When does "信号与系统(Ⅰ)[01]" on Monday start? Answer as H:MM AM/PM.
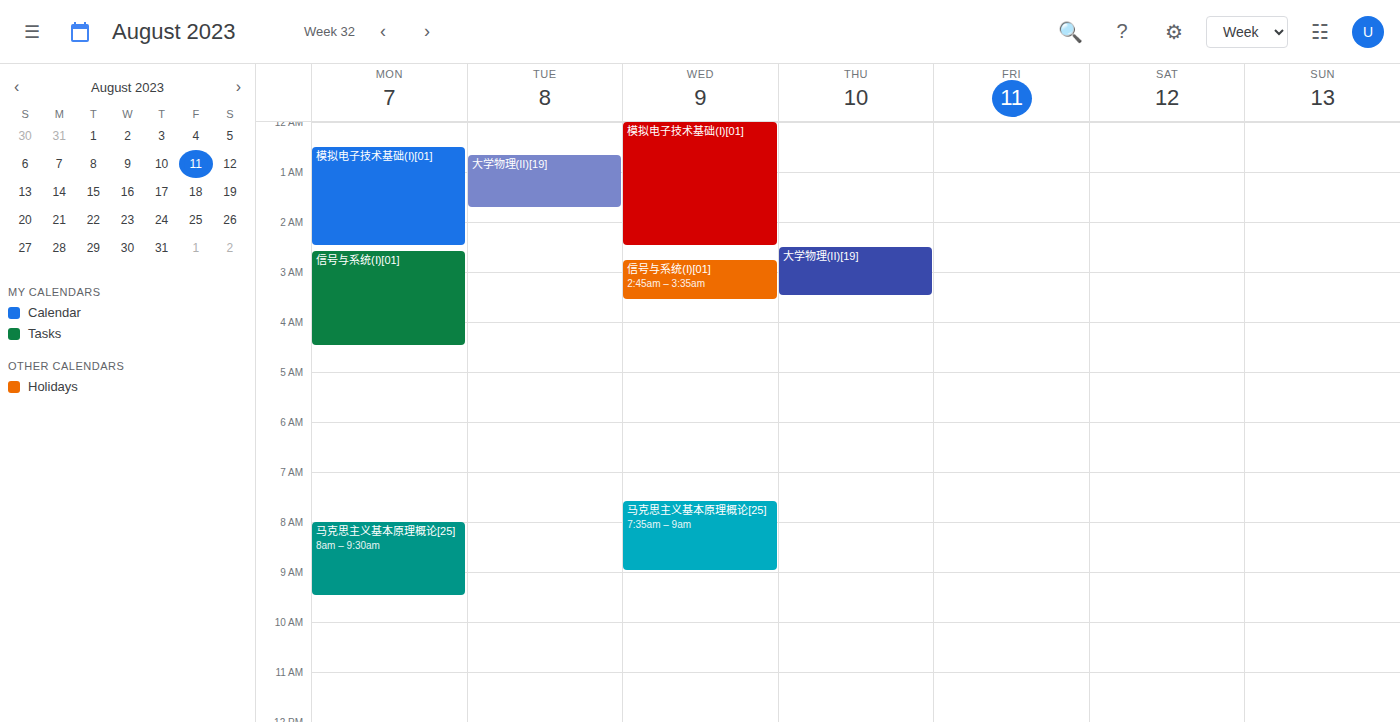
2:35 AM